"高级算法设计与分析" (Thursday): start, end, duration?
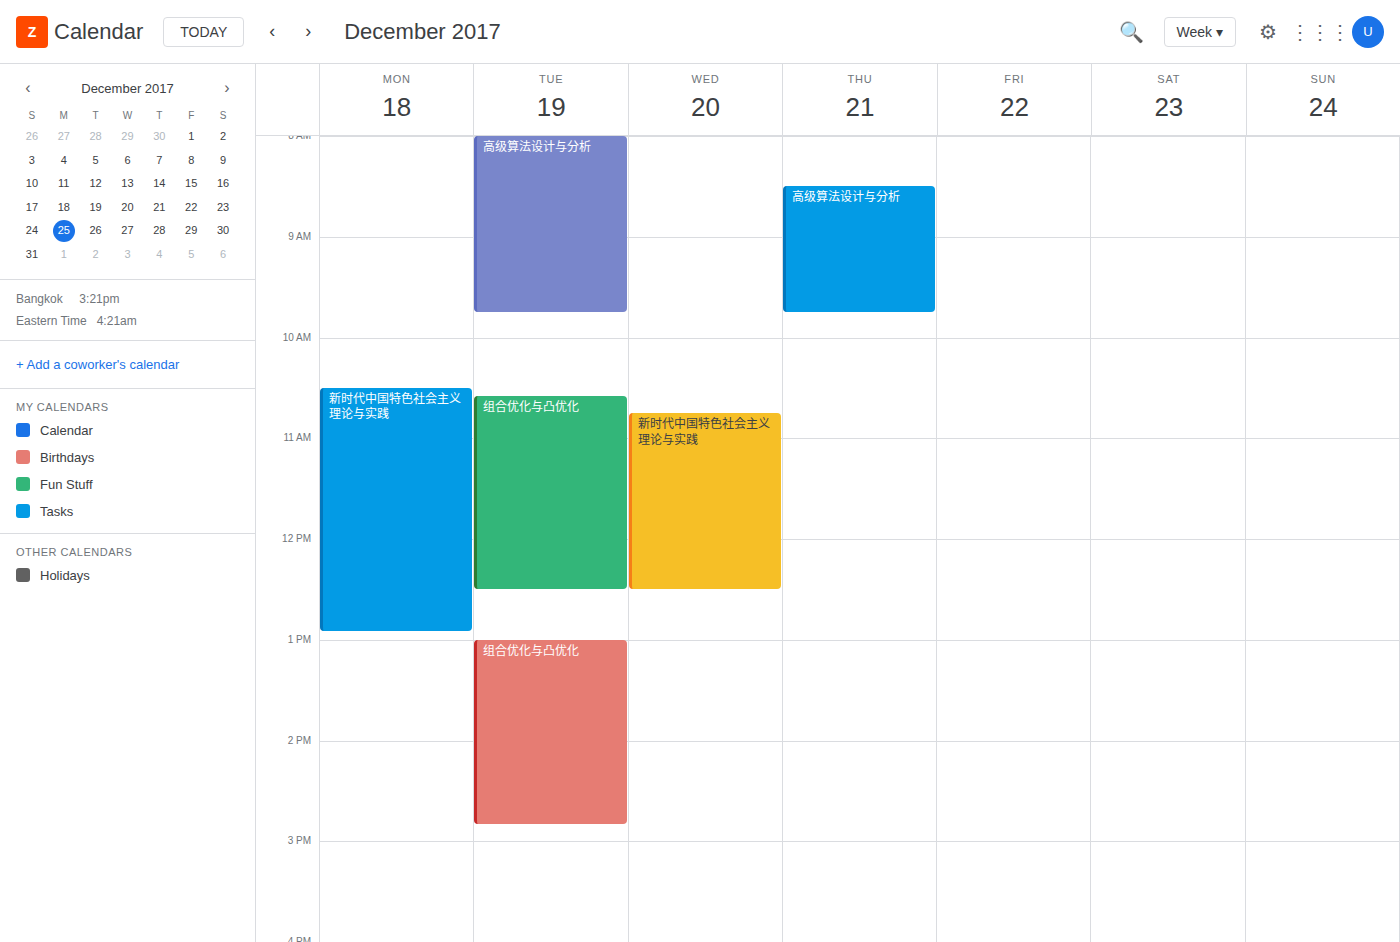
8:30 AM to 9:45 AM, 1 hour 15 minutes